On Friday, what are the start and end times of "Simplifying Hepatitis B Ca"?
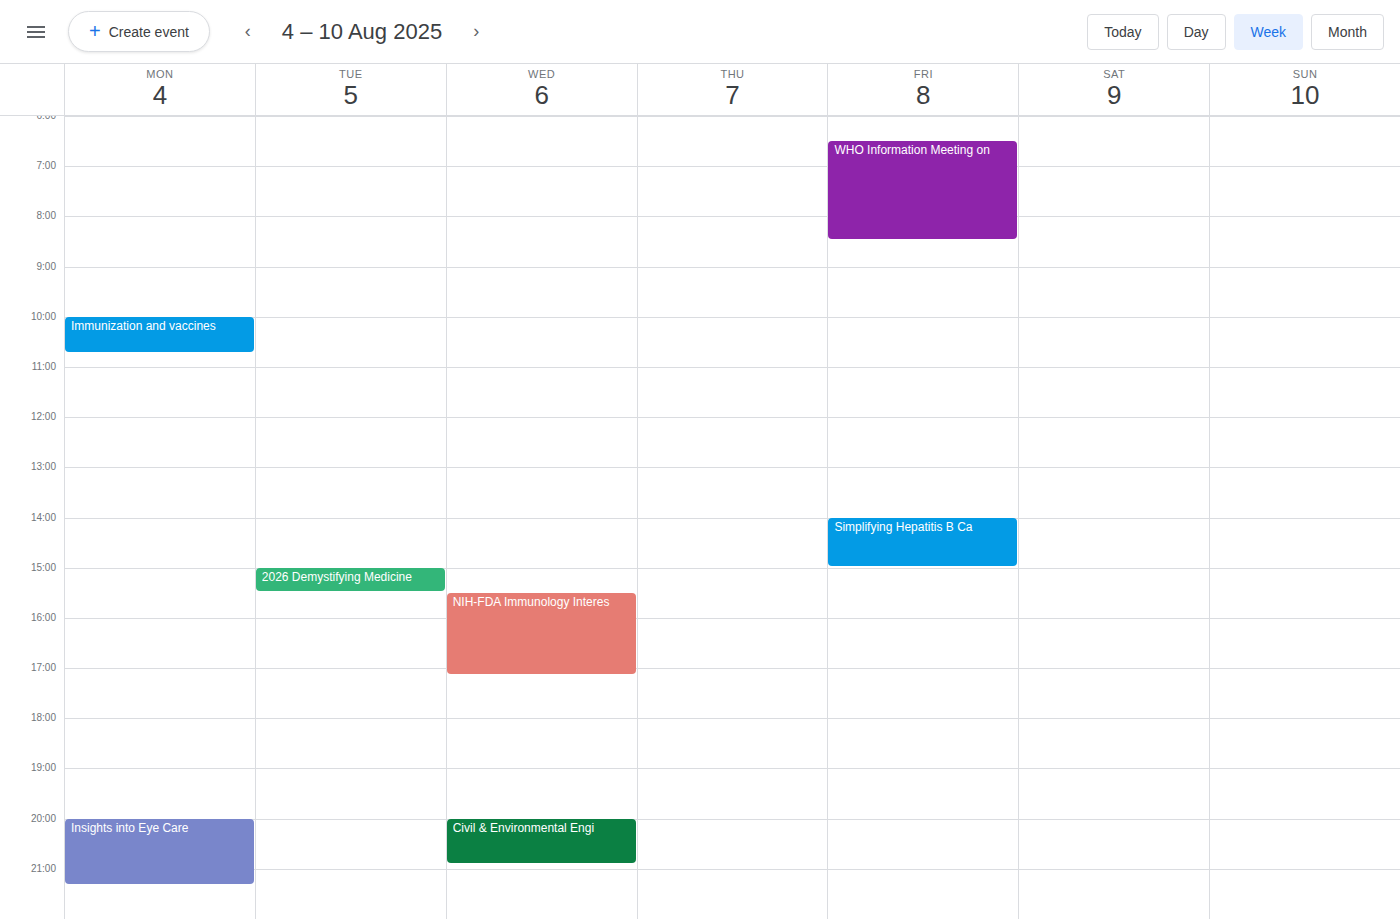
2:00 PM to 3:00 PM